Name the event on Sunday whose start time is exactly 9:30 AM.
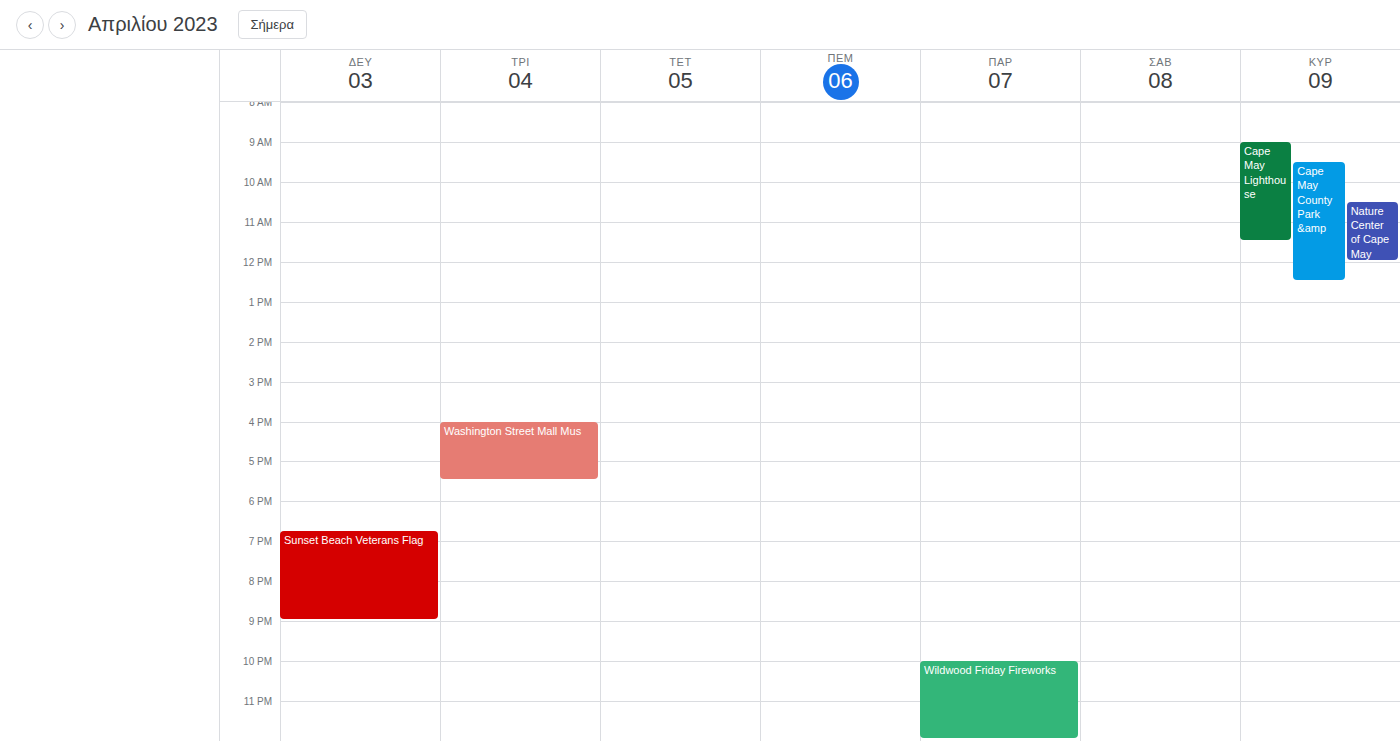
"Cape May County Park &amp"